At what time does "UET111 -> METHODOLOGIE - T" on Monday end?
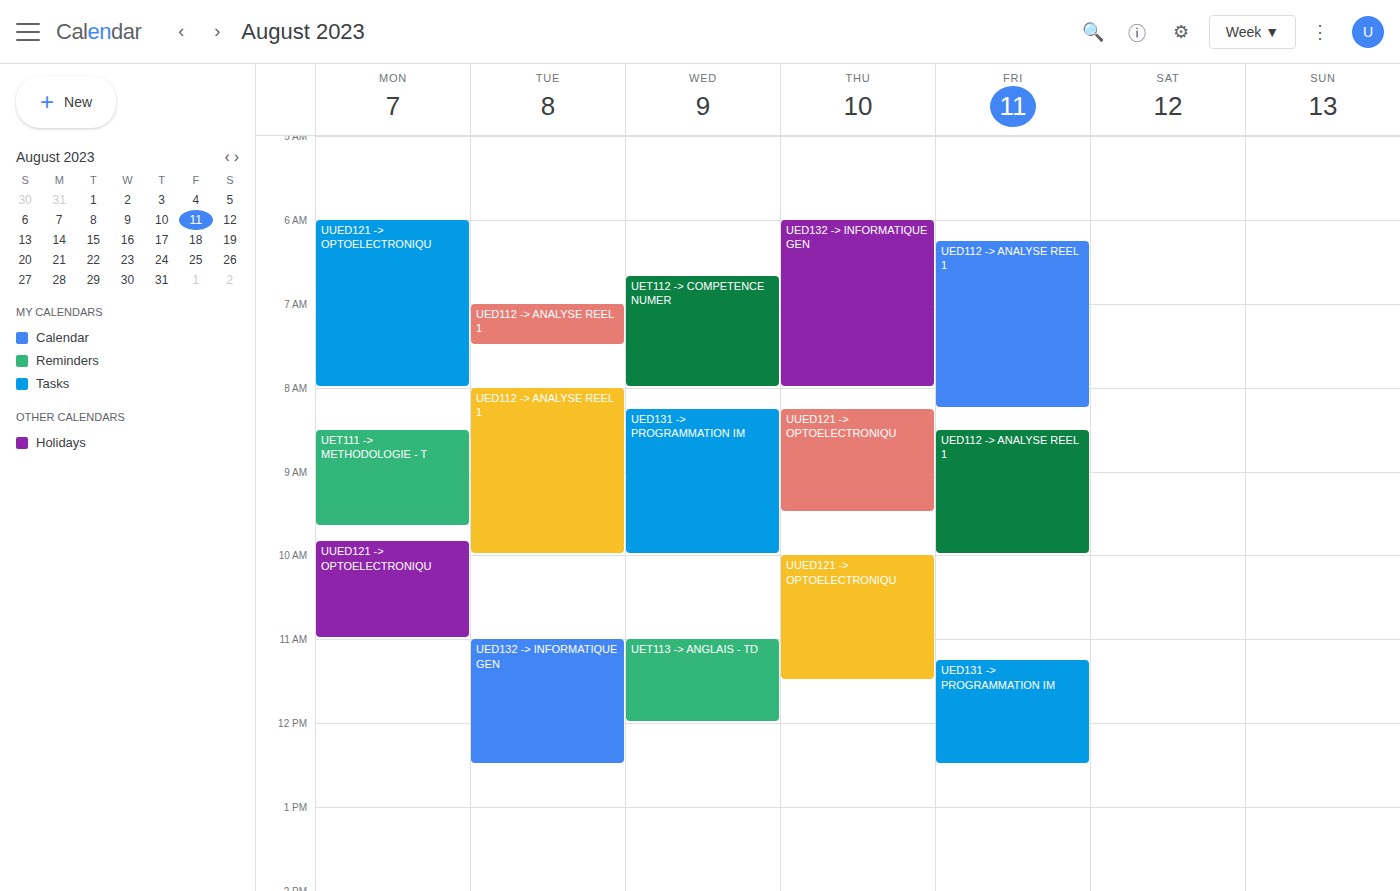
9:40 AM